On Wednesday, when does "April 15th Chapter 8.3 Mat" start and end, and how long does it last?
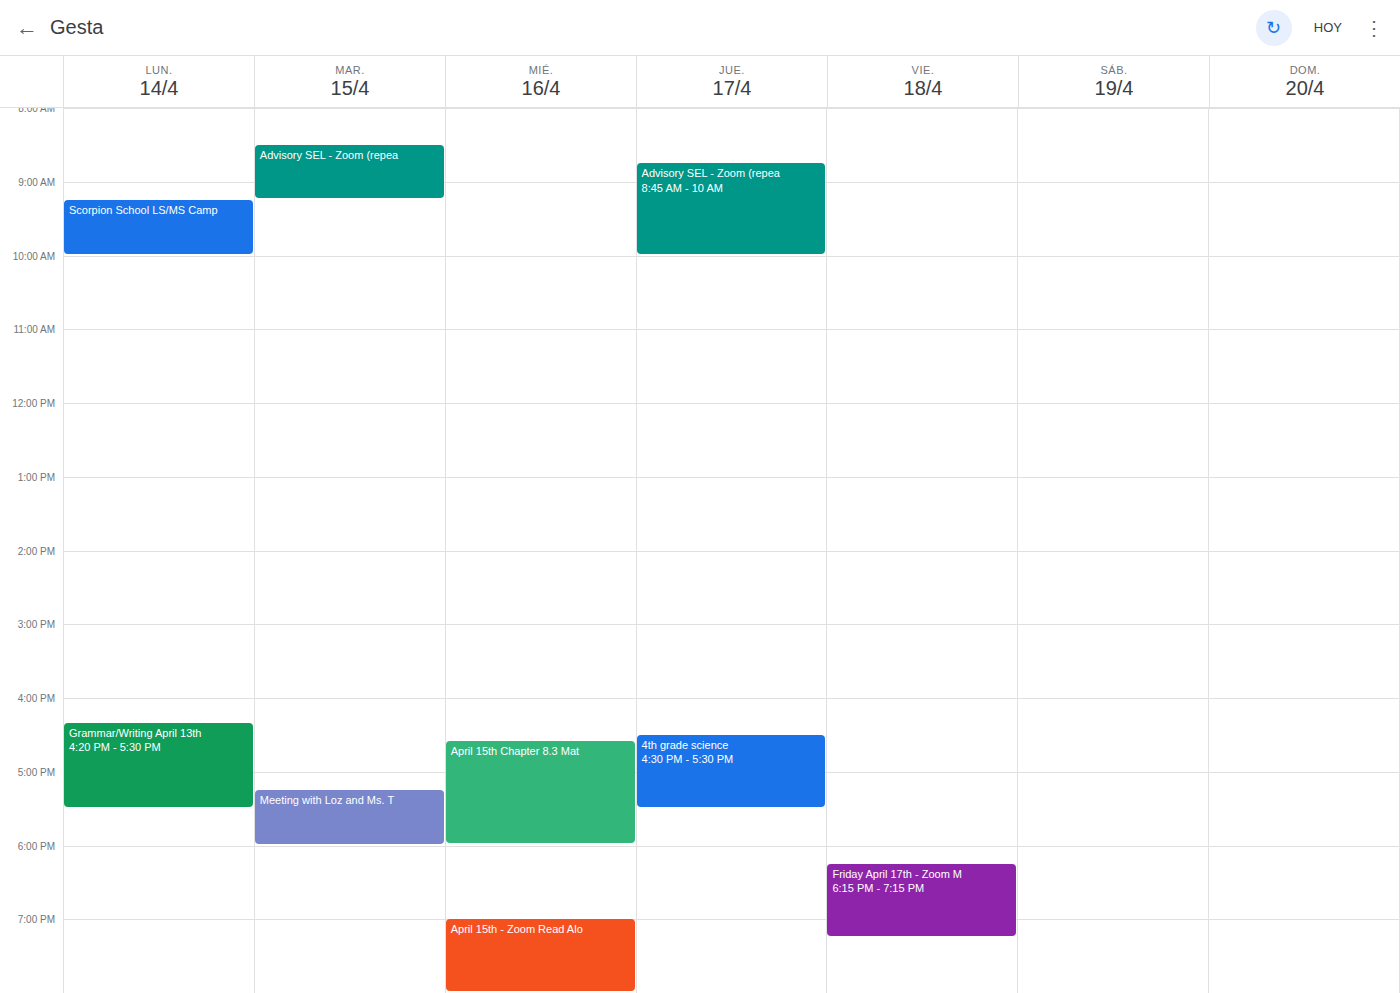
4:35 PM to 6:00 PM, 1 hour 25 minutes